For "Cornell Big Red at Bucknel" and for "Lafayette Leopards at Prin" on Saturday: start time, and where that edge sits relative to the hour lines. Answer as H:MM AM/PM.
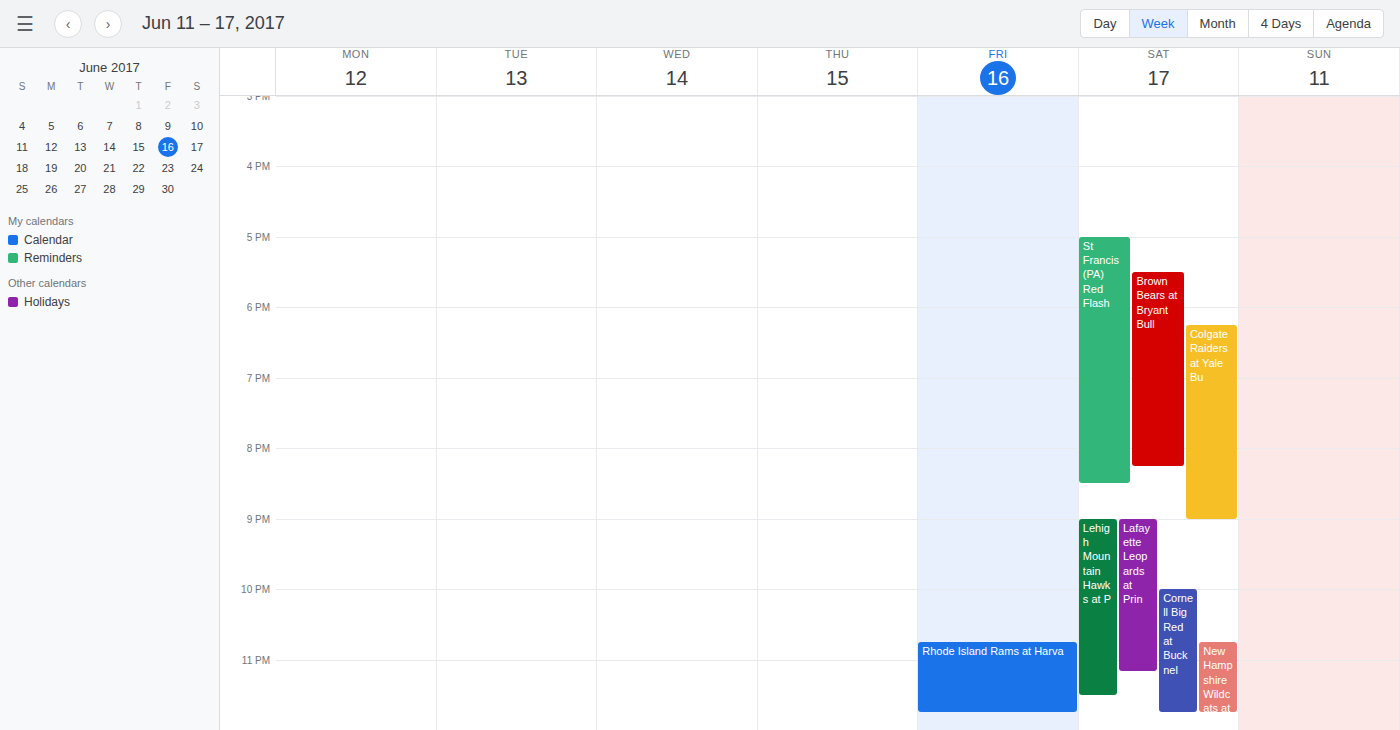
"Cornell Big Red at Bucknel": 10:00 PM, exactly on the 10 PM line. "Lafayette Leopards at Prin": 9:00 PM, exactly on the 9 PM line.